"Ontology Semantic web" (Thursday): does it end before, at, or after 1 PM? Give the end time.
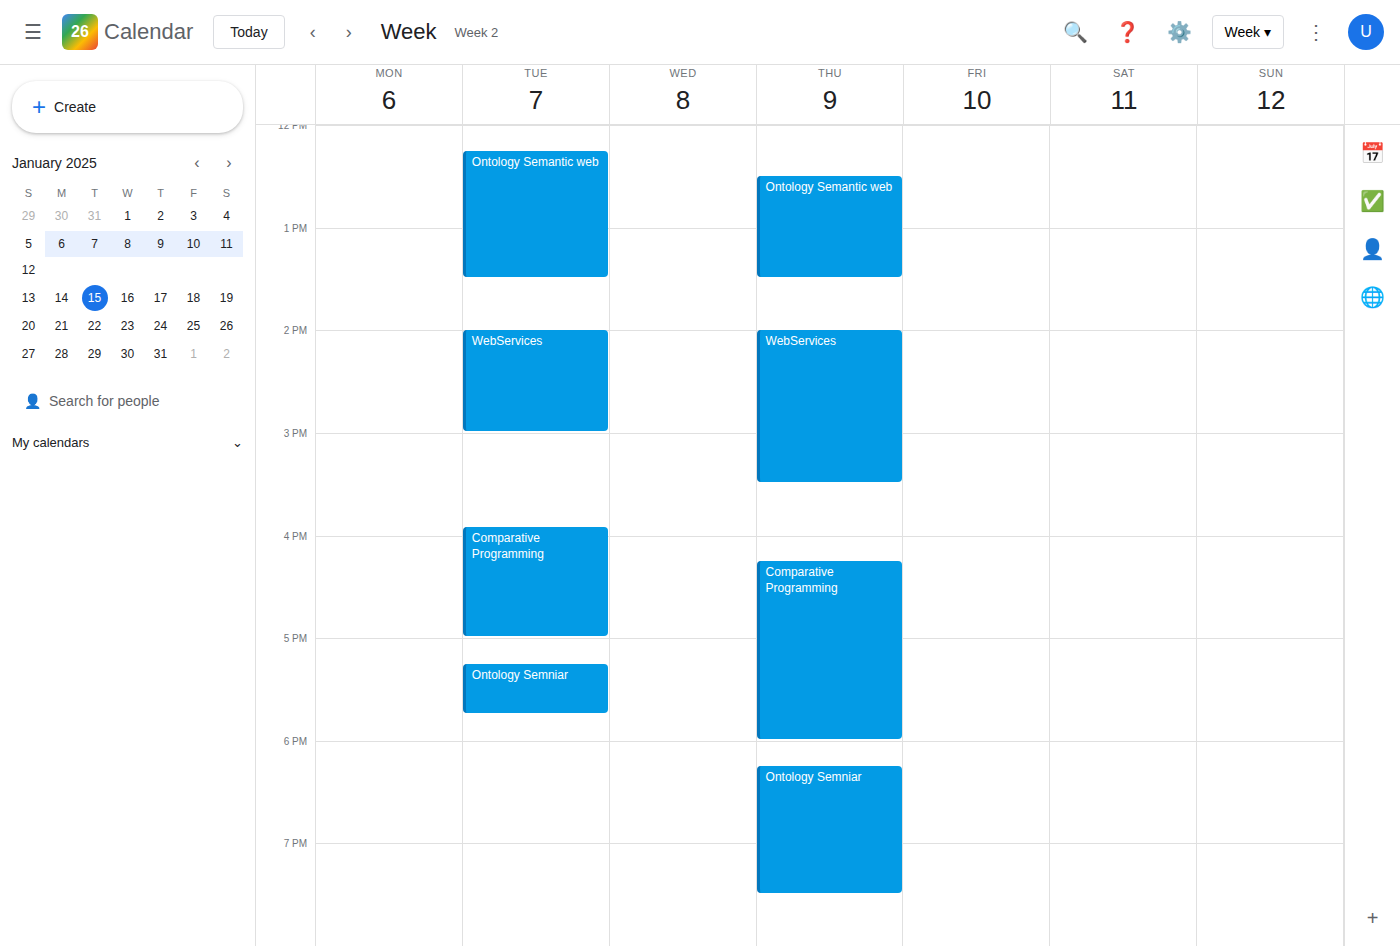
1:30 PM -- after 1 PM, 30 minutes below the 1 PM line.